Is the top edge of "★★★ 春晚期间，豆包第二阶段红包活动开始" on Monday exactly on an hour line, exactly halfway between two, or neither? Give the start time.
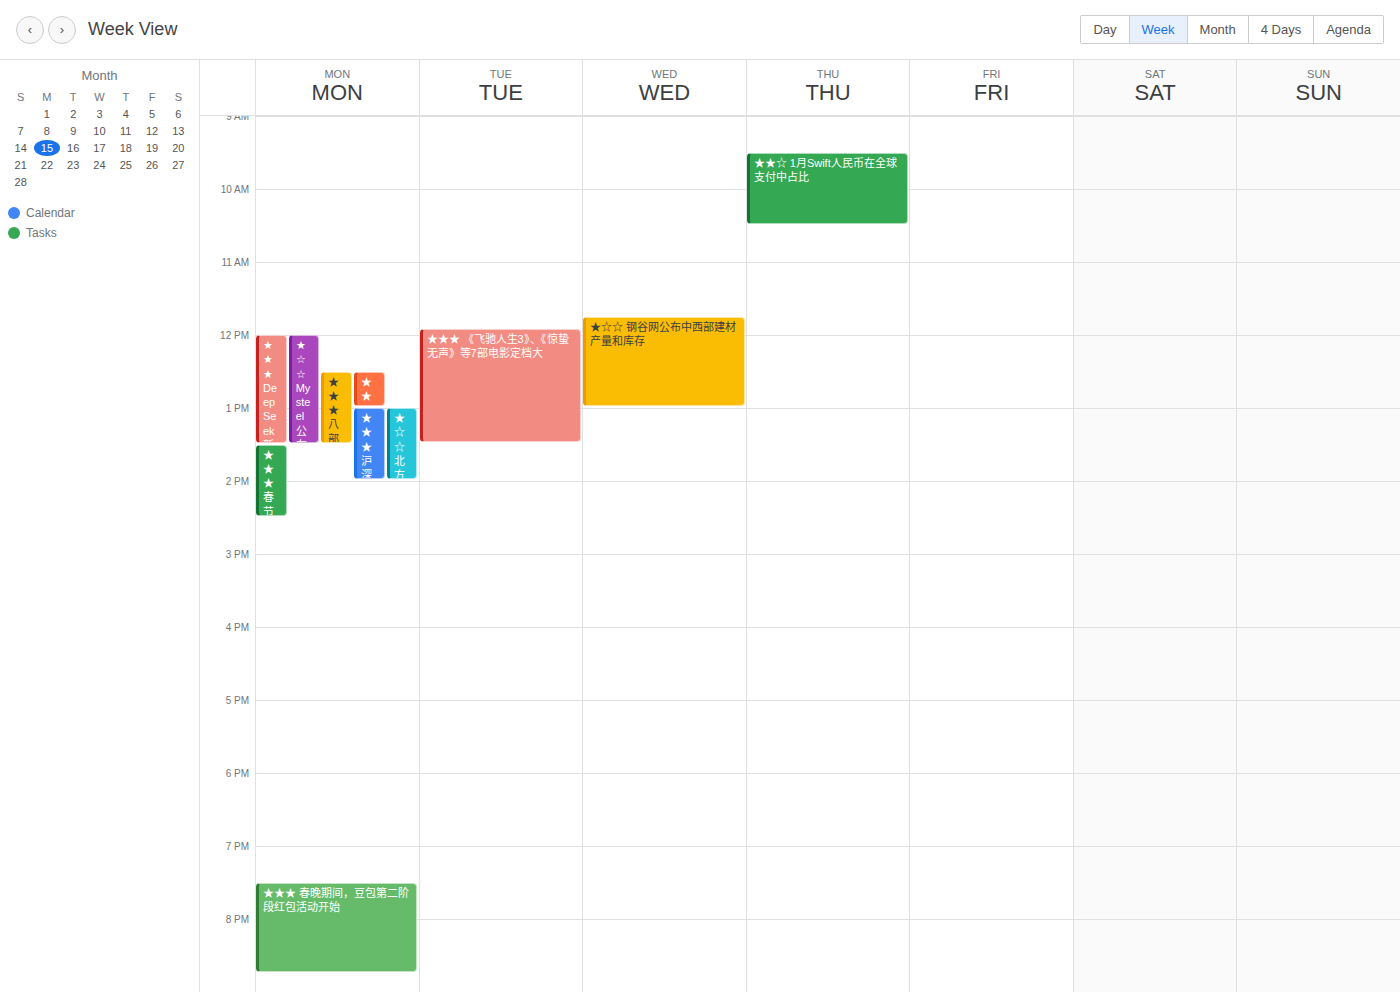
7:30 PM -- halfway between the 7 PM and 8 PM lines.